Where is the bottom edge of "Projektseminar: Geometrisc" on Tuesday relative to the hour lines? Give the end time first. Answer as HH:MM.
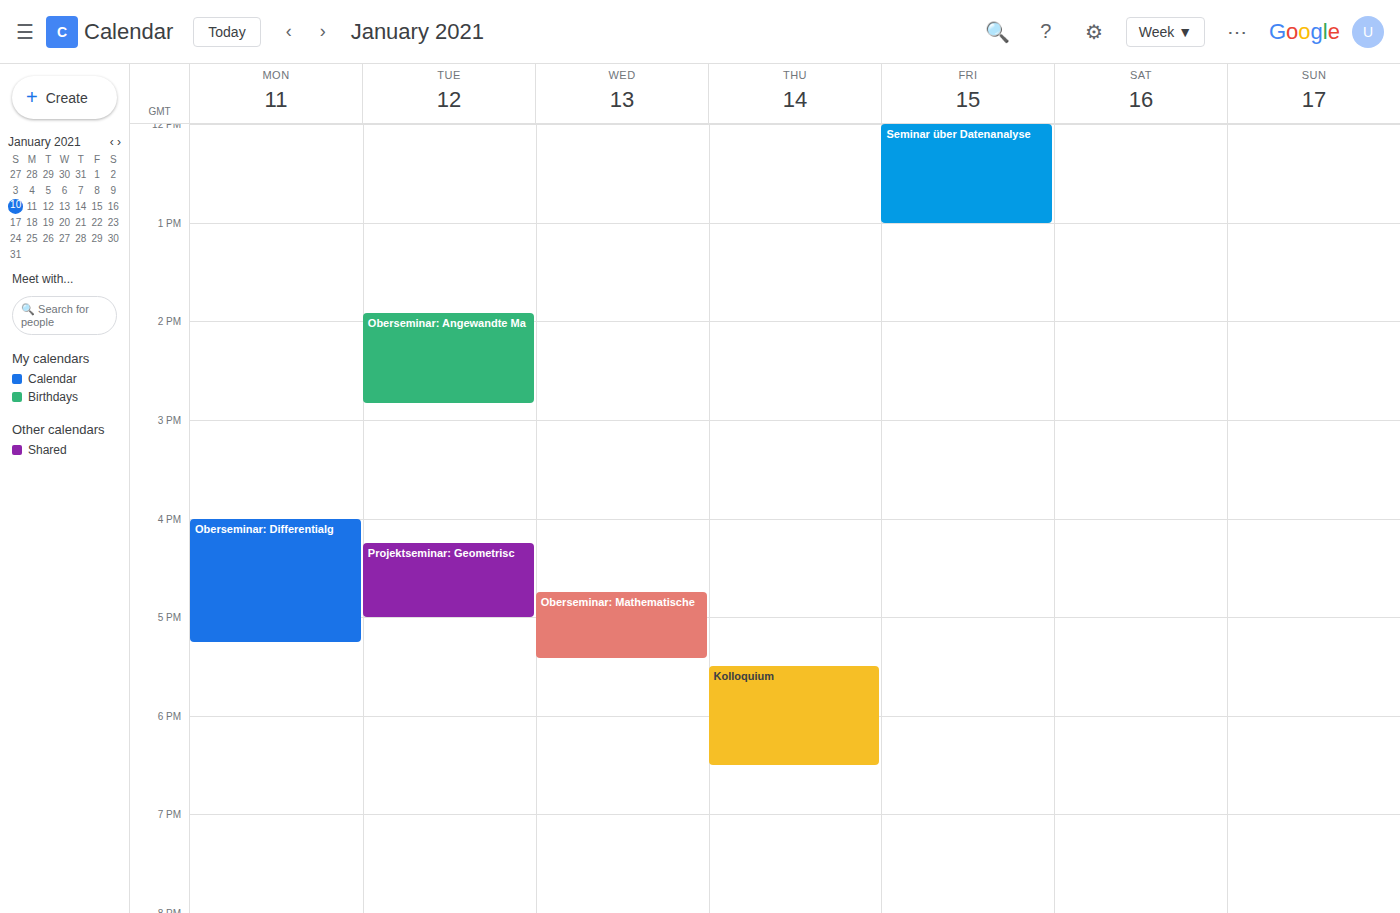
17:00 -- exactly on the 17:00 line.